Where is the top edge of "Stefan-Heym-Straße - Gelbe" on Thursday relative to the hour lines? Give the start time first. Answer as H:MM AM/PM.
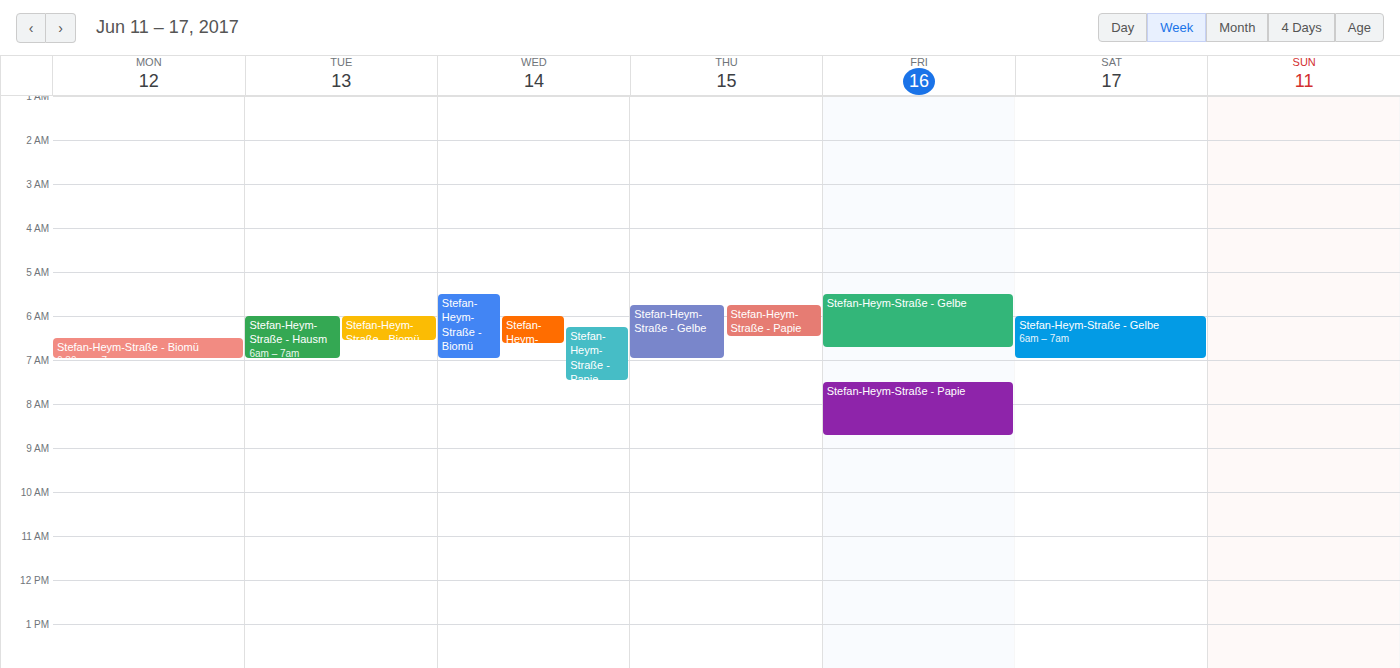
5:45 AM -- neither: three quarters of the way from the 5 AM line to the 6 AM line.